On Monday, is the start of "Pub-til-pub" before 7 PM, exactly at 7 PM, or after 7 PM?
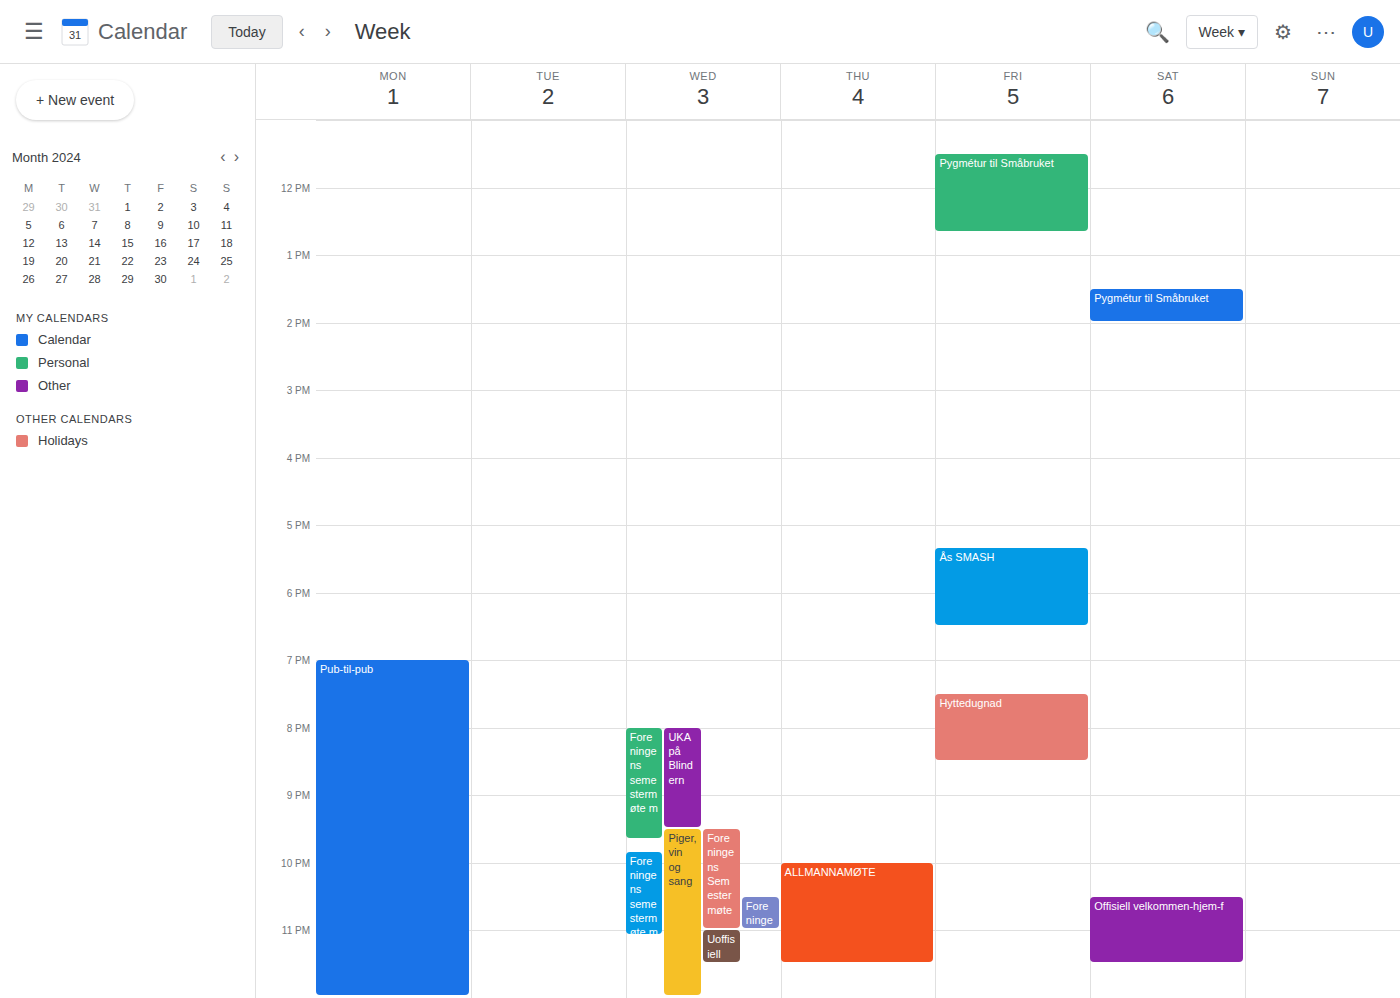
7:00 PM -- exactly at 7 PM, on the 7 PM line.